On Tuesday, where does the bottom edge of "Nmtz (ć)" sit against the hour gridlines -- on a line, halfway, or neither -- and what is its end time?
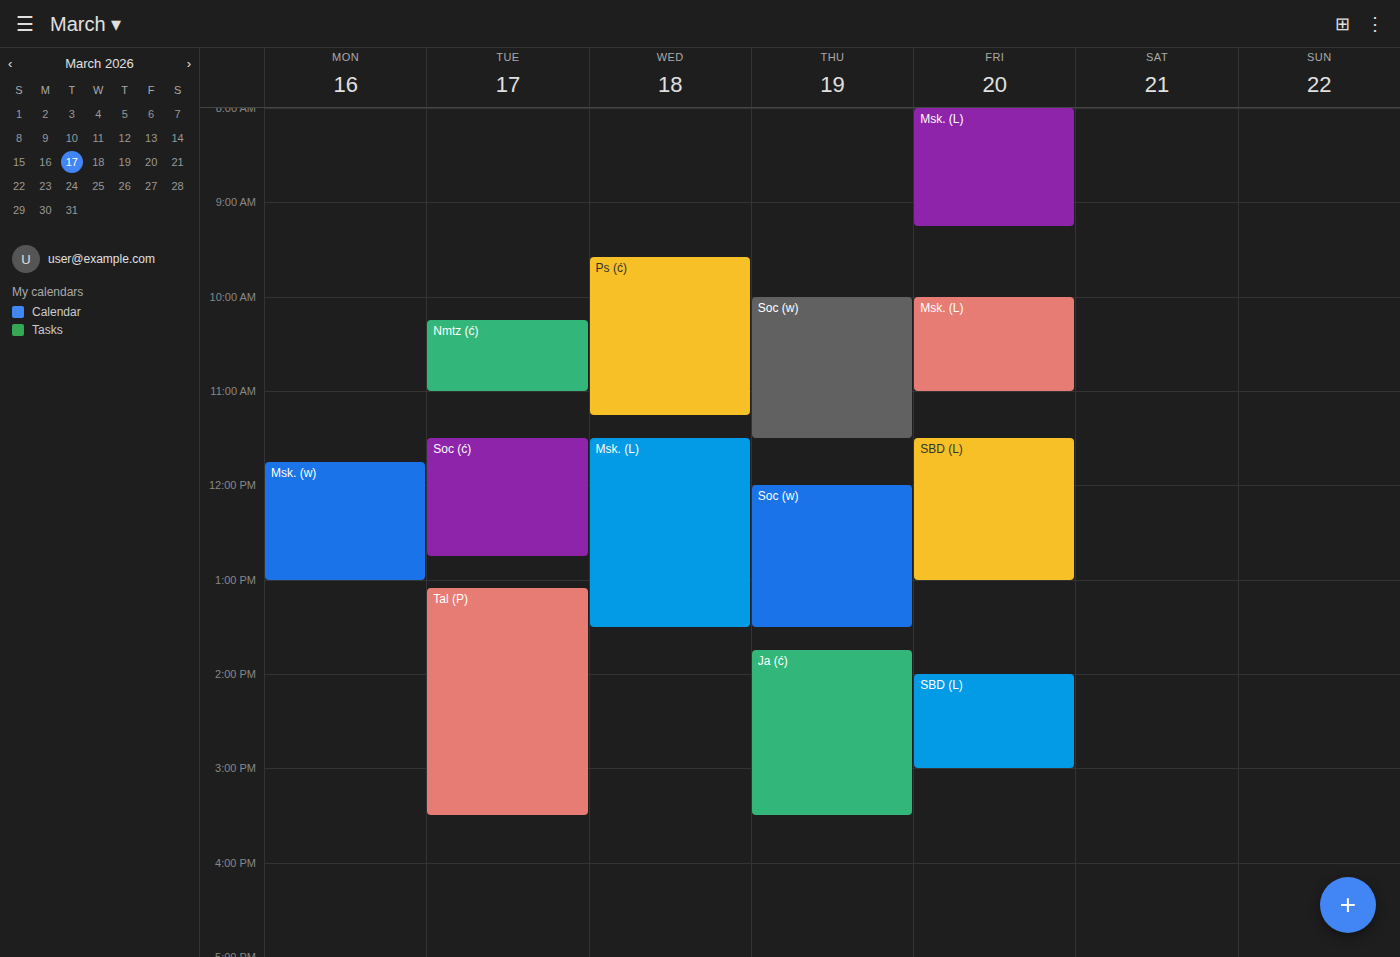
11:00 AM -- exactly on the 11 AM line.